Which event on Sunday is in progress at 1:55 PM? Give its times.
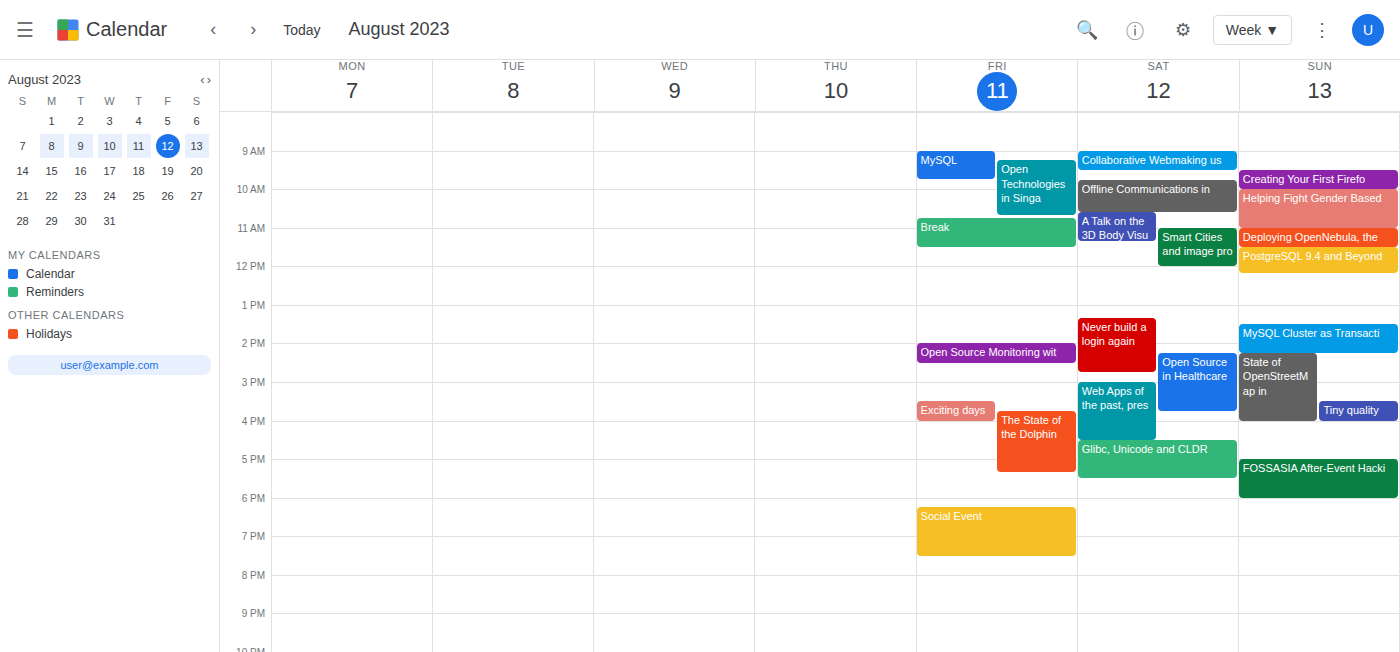
"MySQL Cluster as Transacti", 1:30 PM to 2:15 PM